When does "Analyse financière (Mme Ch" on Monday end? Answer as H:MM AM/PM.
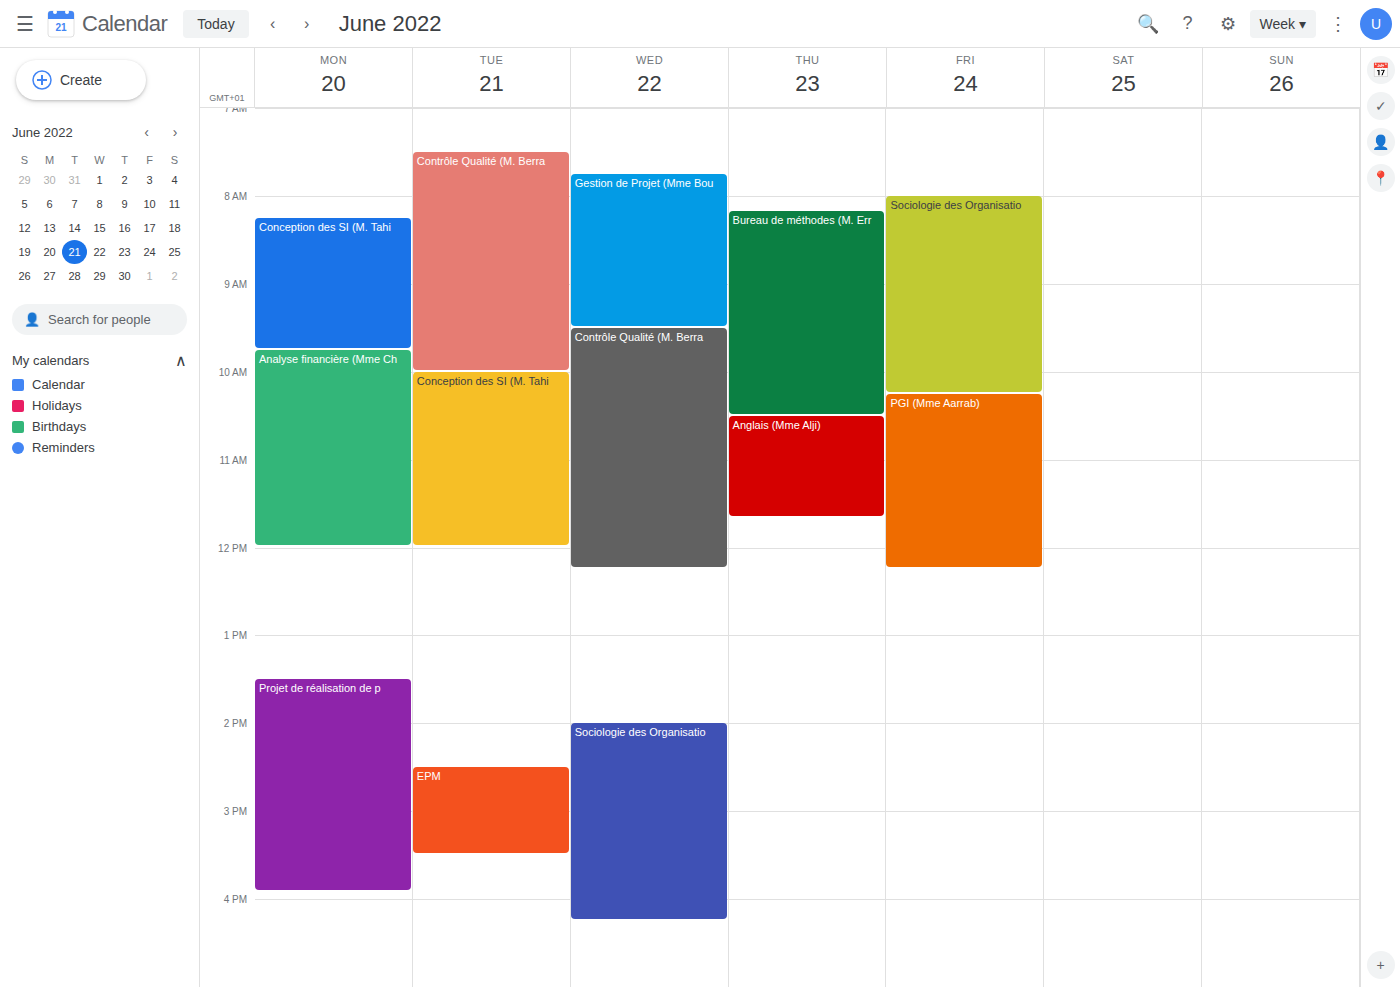
12:00 PM